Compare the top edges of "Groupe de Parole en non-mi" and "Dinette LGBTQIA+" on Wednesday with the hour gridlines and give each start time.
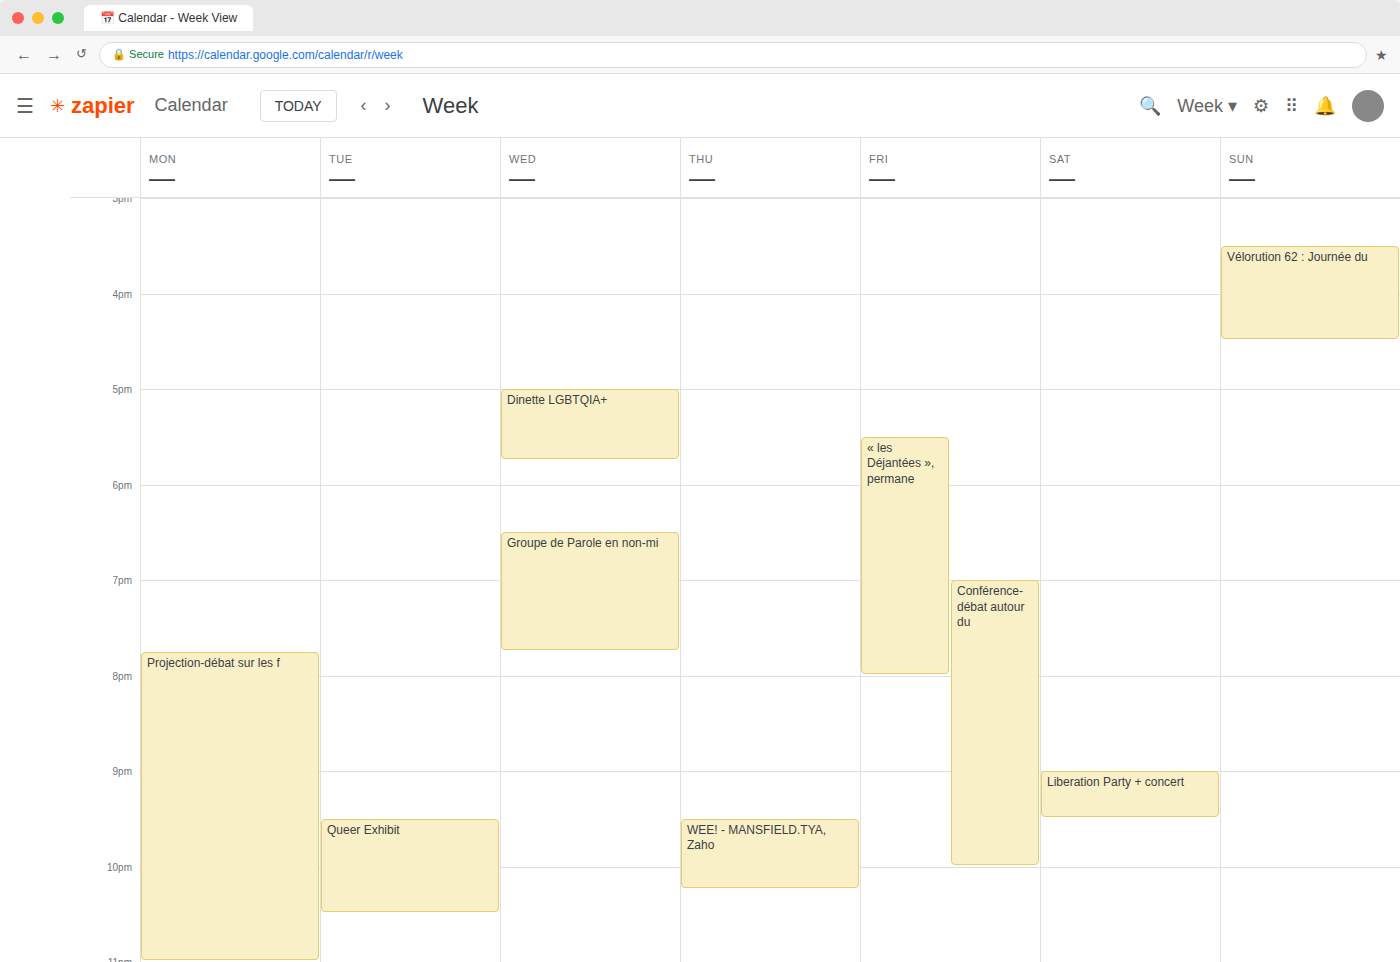
"Groupe de Parole en non-mi": 6:30 PM, halfway between the 6 PM and 7 PM lines. "Dinette LGBTQIA+": 5:00 PM, exactly on the 5 PM line.